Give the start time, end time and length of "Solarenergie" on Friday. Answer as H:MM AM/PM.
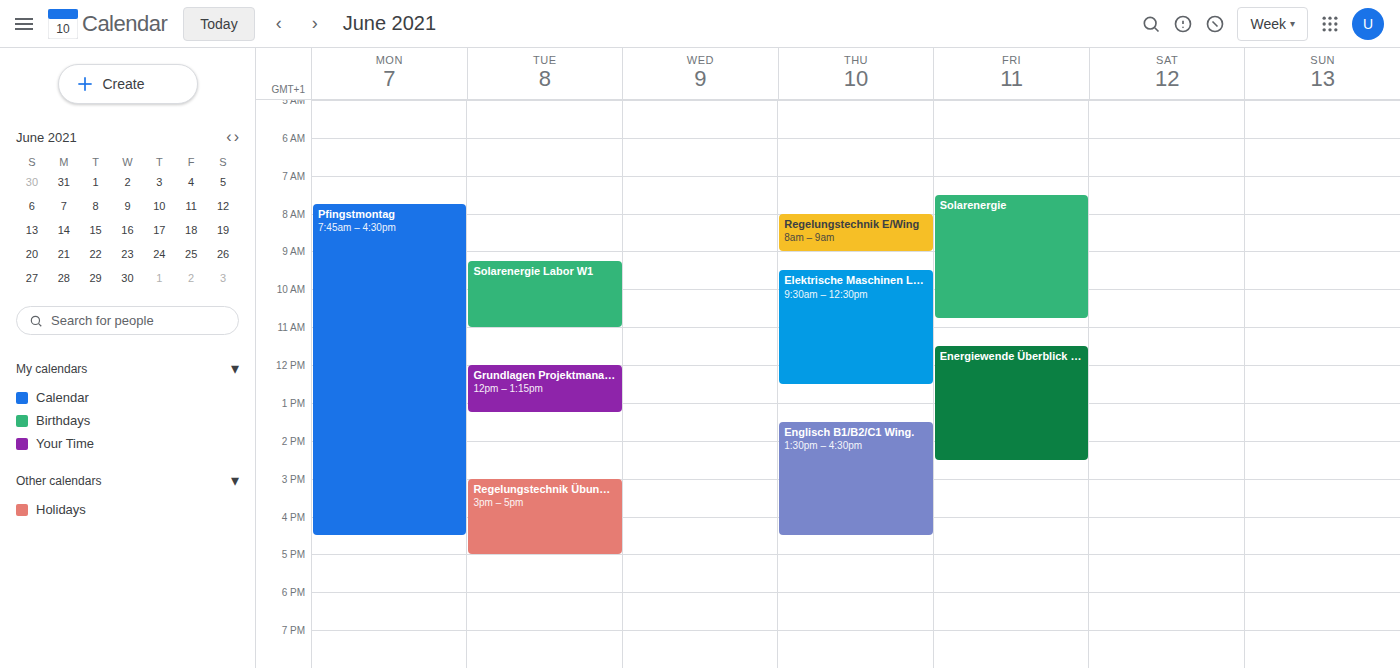
7:30 AM to 10:45 AM, 3 hours 15 minutes